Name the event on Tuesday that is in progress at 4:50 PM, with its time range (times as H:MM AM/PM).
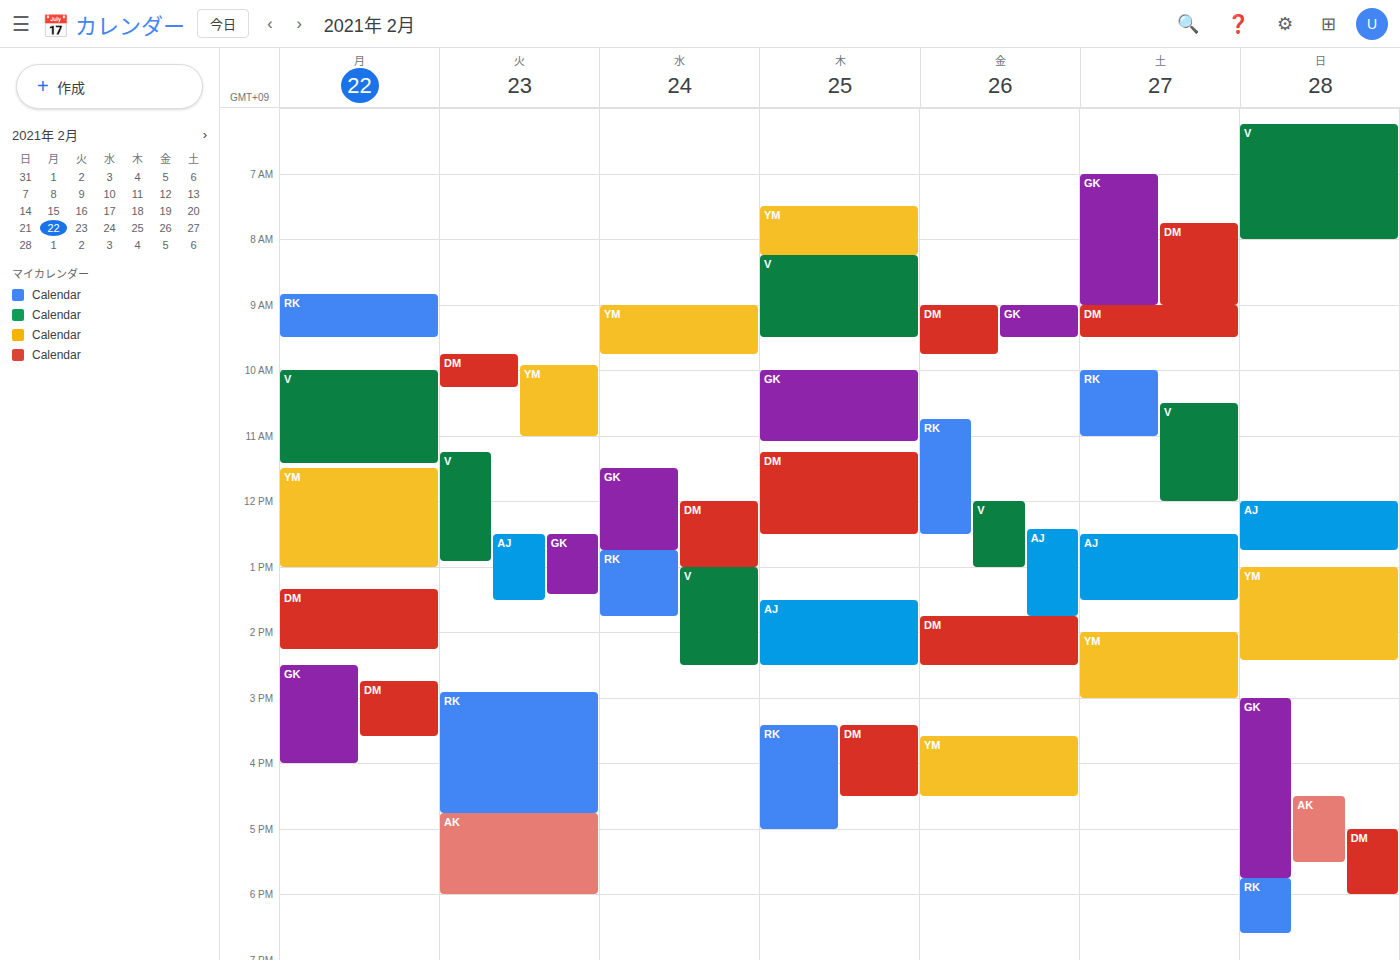
"AK", 4:45 PM to 6:00 PM